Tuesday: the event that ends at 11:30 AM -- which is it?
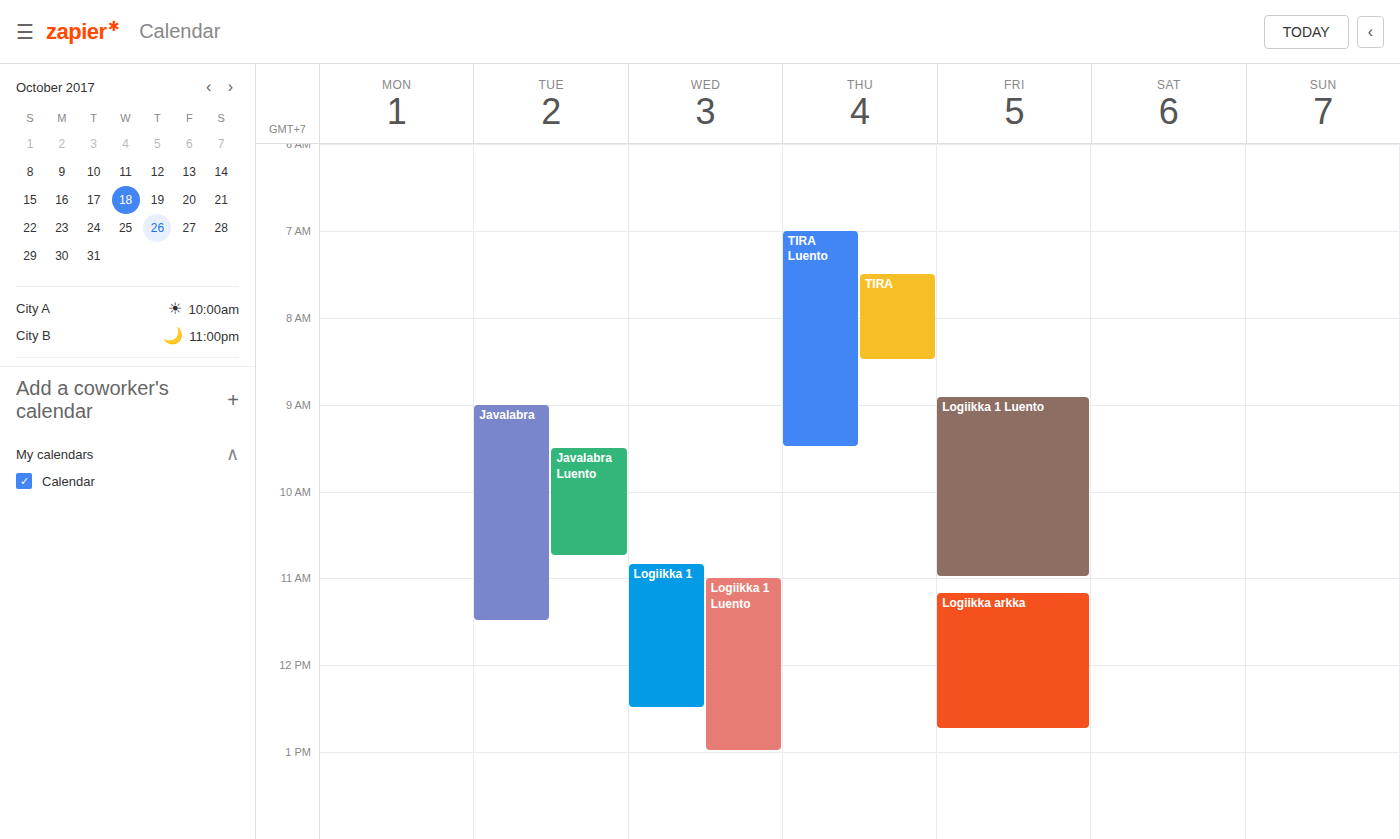
"Javalabra"